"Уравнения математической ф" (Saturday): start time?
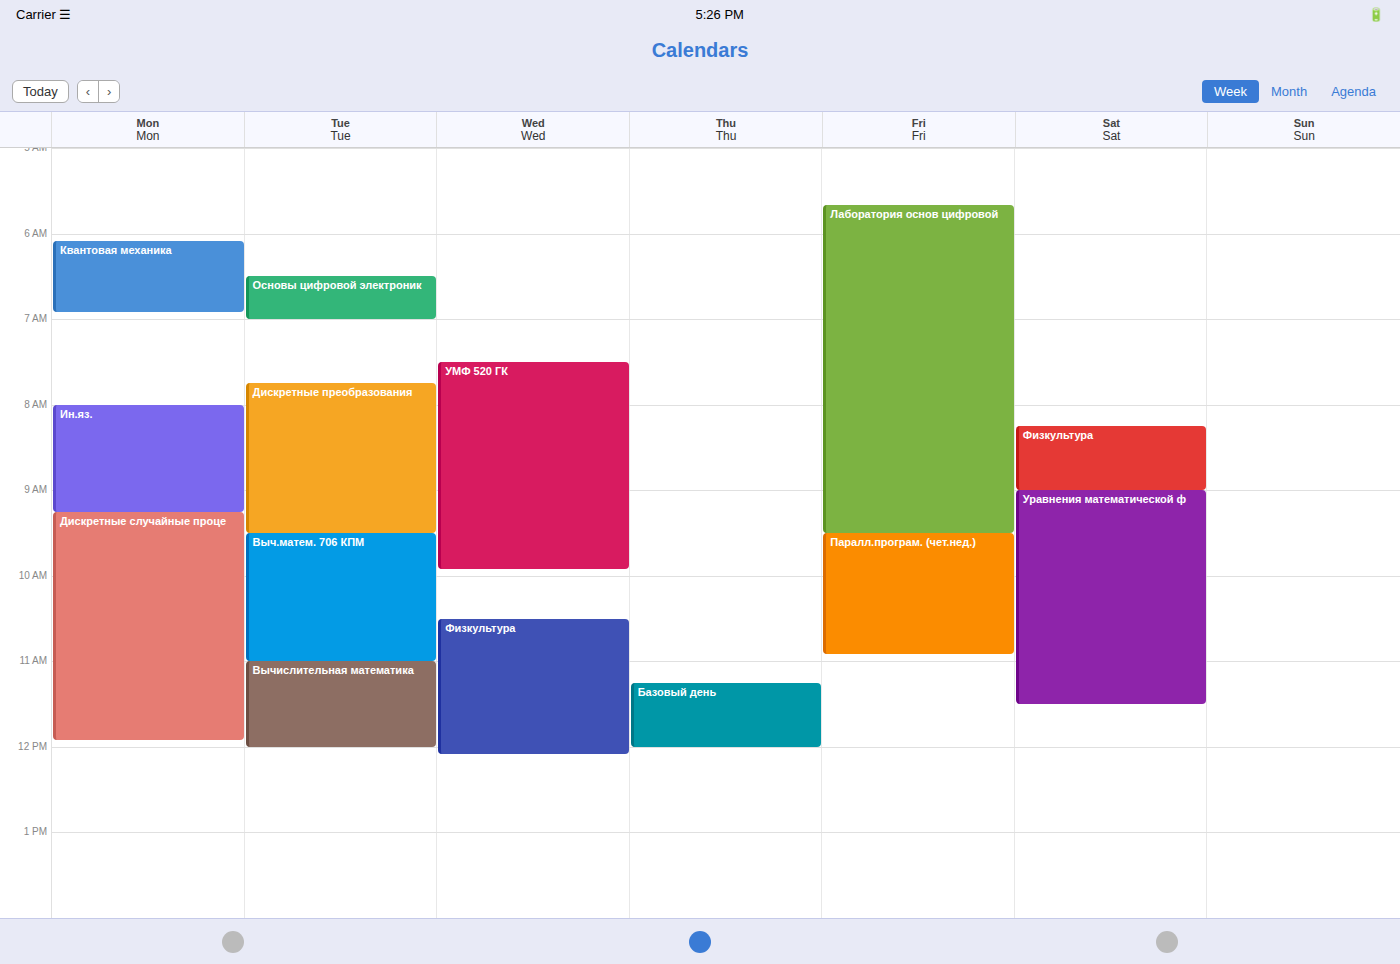
9:00 AM